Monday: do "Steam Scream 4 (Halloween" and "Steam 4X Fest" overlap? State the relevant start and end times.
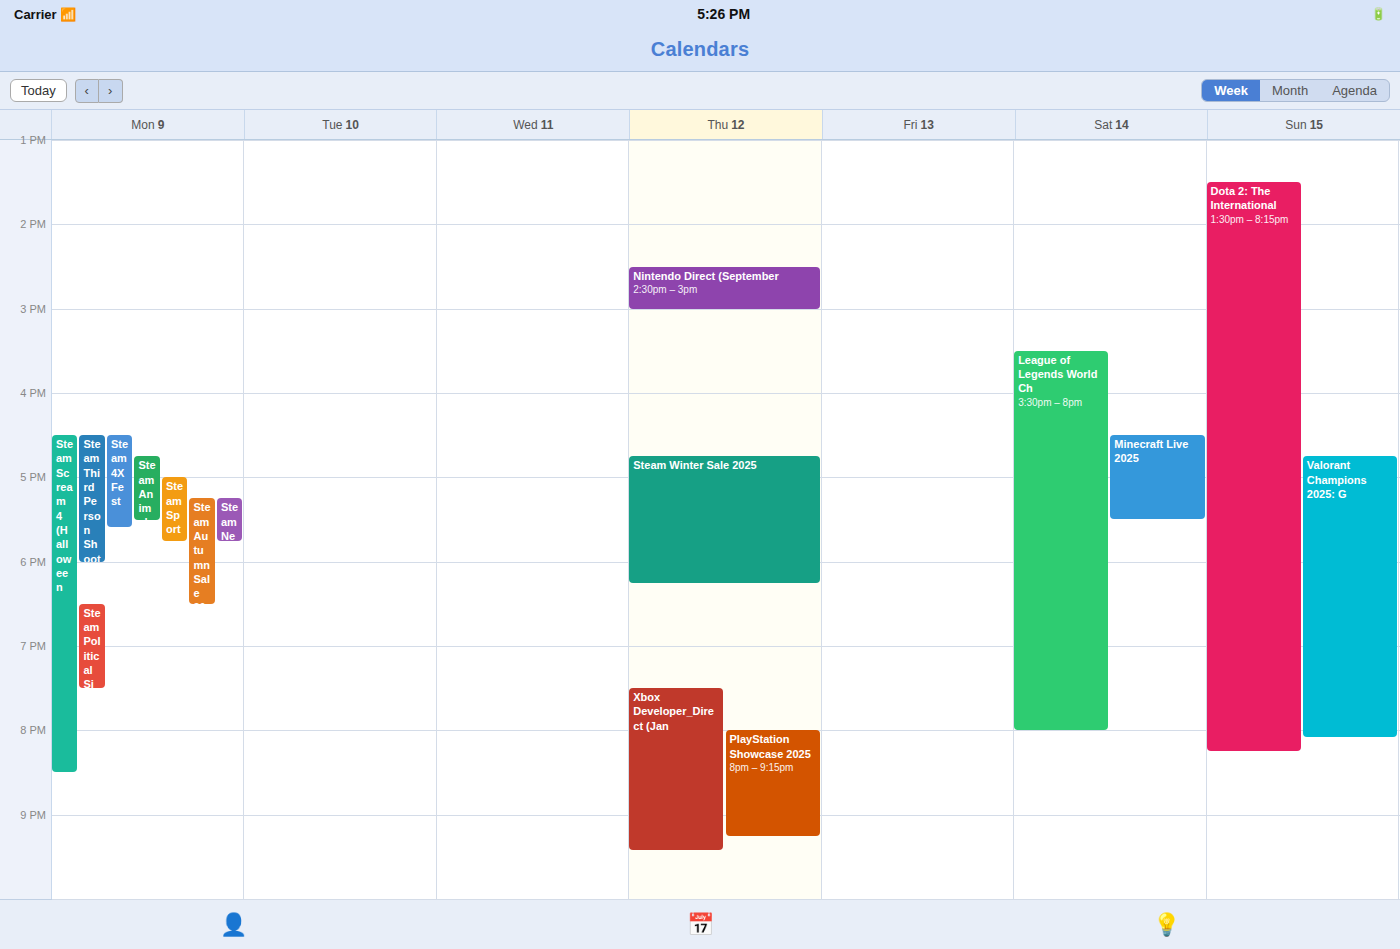
"Steam 4X Fest" runs 4:30 PM to 5:35 PM, inside "Steam Scream 4 (Halloween" -- they overlap.